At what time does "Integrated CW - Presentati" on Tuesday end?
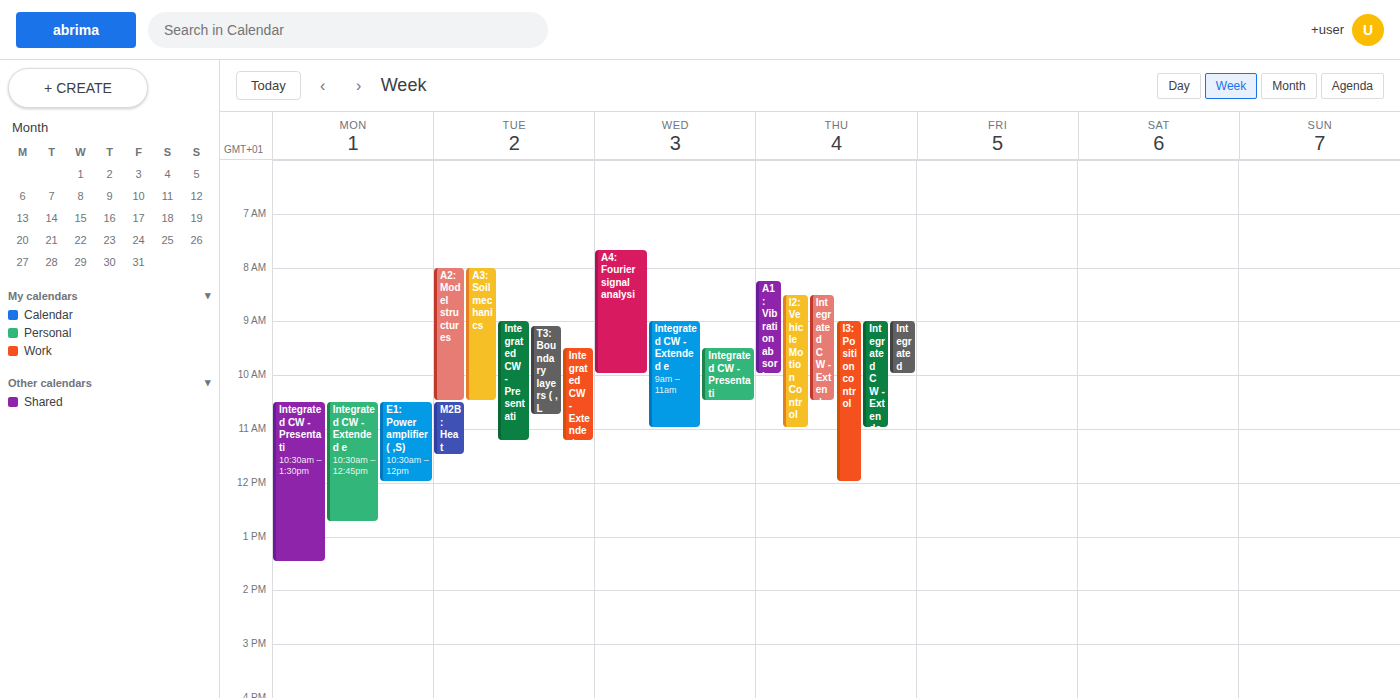
11:15 AM